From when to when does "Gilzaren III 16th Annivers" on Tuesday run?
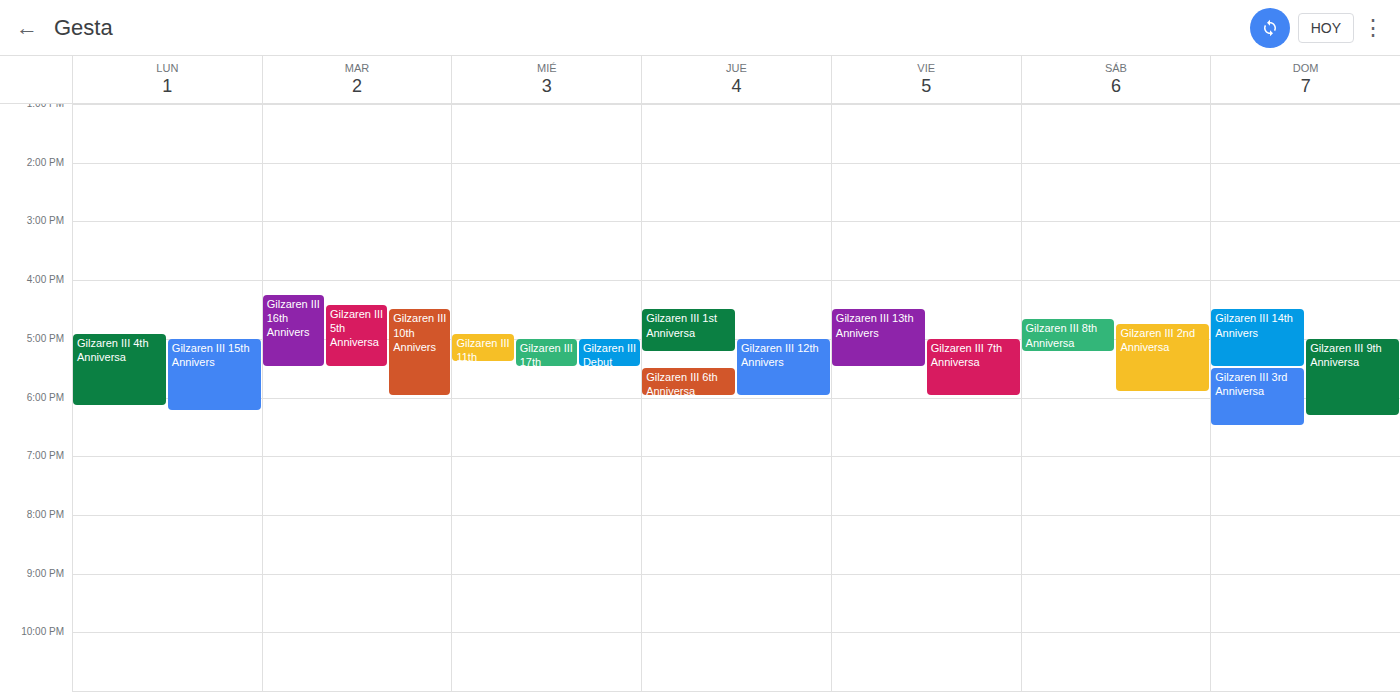
4:15 PM to 5:30 PM